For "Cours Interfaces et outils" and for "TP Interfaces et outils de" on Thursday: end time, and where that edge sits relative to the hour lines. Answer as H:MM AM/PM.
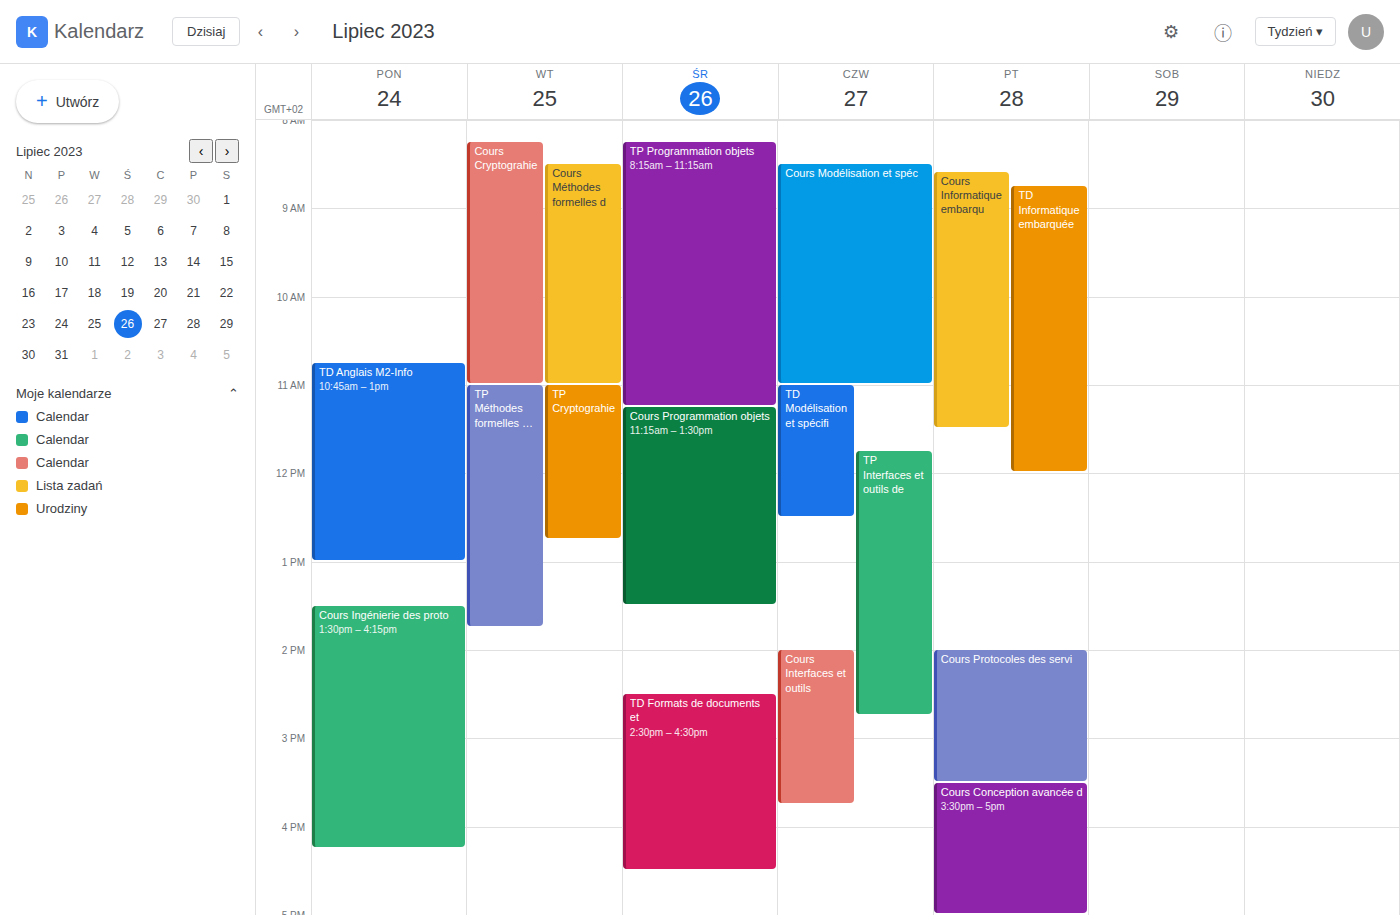
"Cours Interfaces et outils": 3:45 PM, neither: three quarters of the way from the 3 PM line to the 4 PM line. "TP Interfaces et outils de": 2:45 PM, neither: three quarters of the way from the 2 PM line to the 3 PM line.